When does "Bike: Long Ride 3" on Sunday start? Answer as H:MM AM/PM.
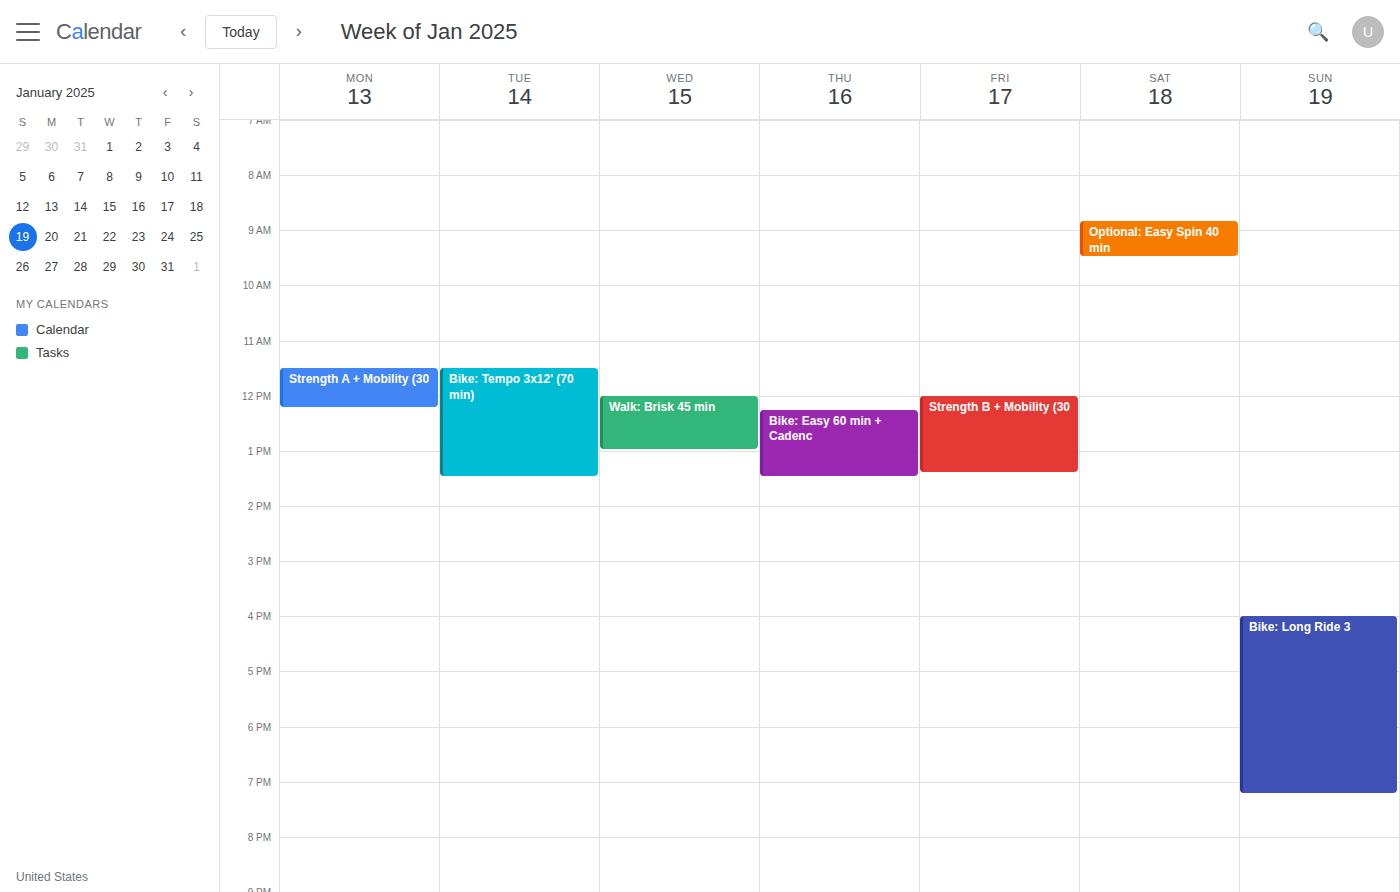
4:00 PM